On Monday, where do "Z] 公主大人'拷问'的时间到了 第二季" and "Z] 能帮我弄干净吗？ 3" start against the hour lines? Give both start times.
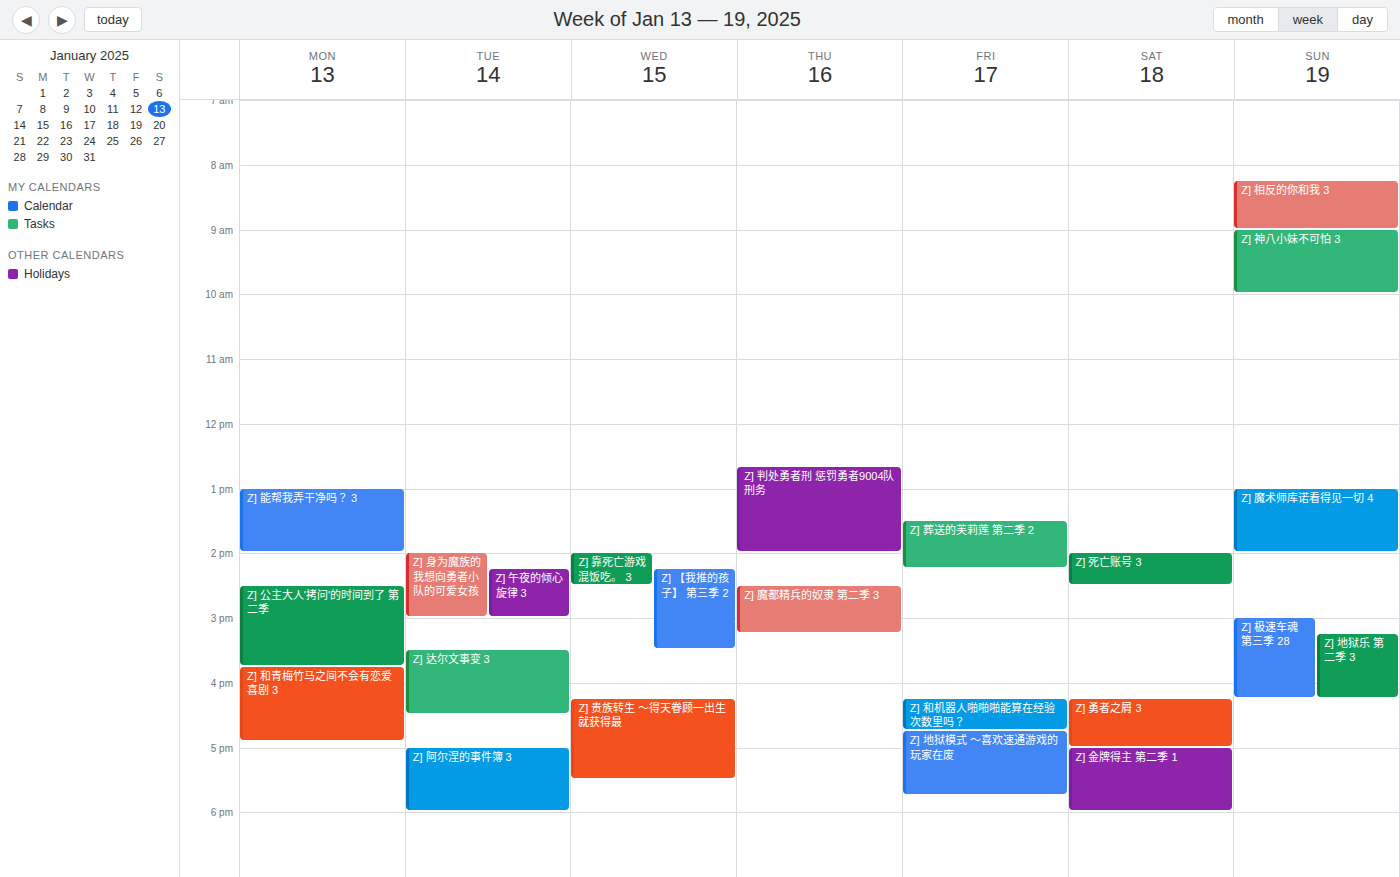
"Z] 公主大人'拷问'的时间到了 第二季": 2:30 PM, halfway between the 2 PM and 3 PM lines. "Z] 能帮我弄干净吗？ 3": 1:00 PM, exactly on the 1 PM line.